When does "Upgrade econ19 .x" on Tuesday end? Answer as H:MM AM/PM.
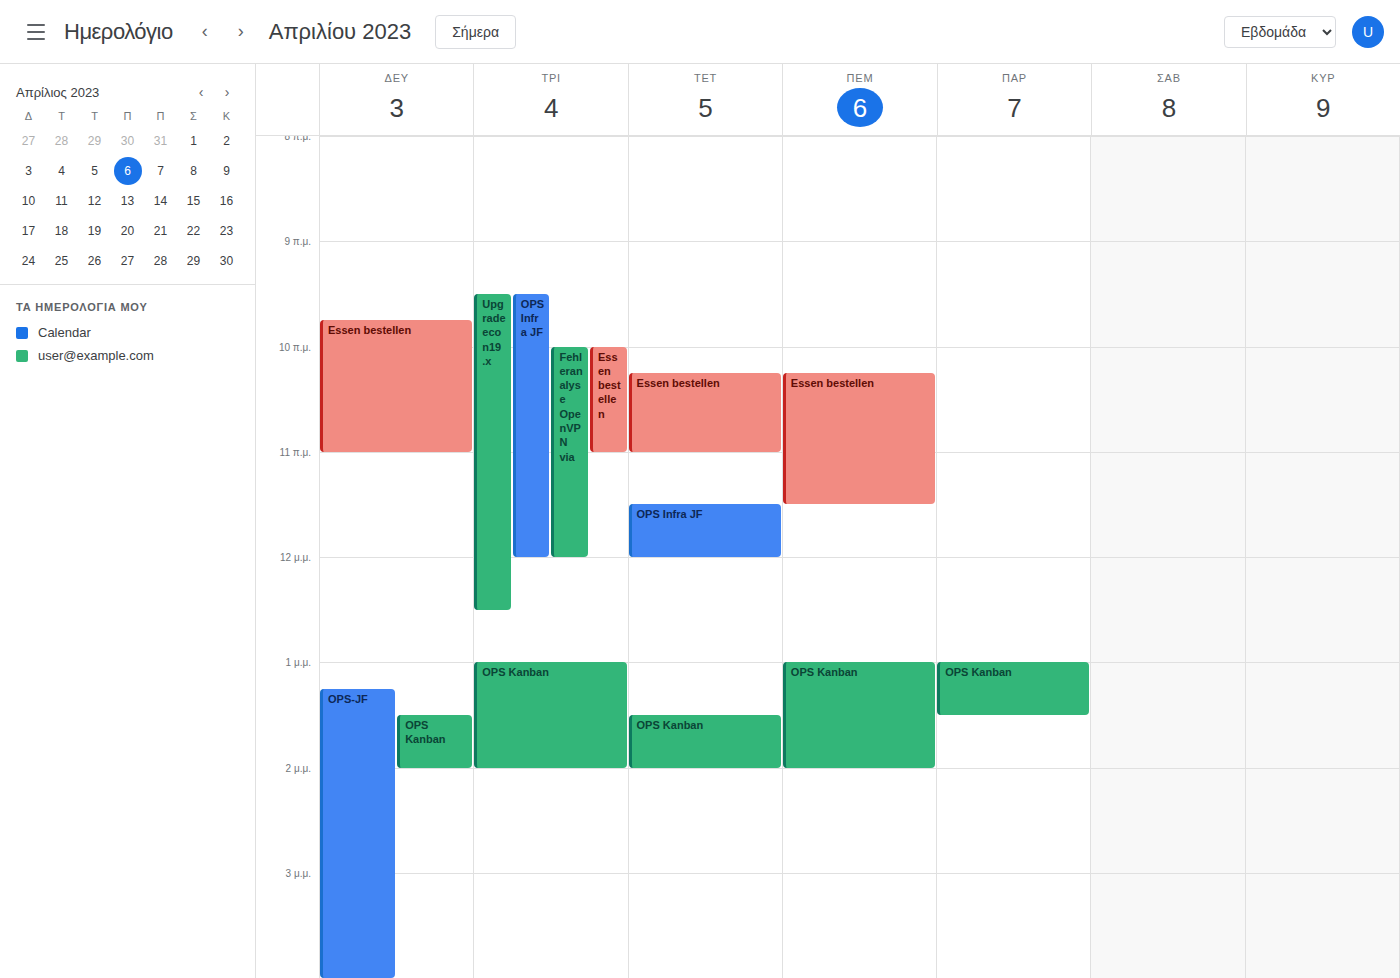
12:30 PM